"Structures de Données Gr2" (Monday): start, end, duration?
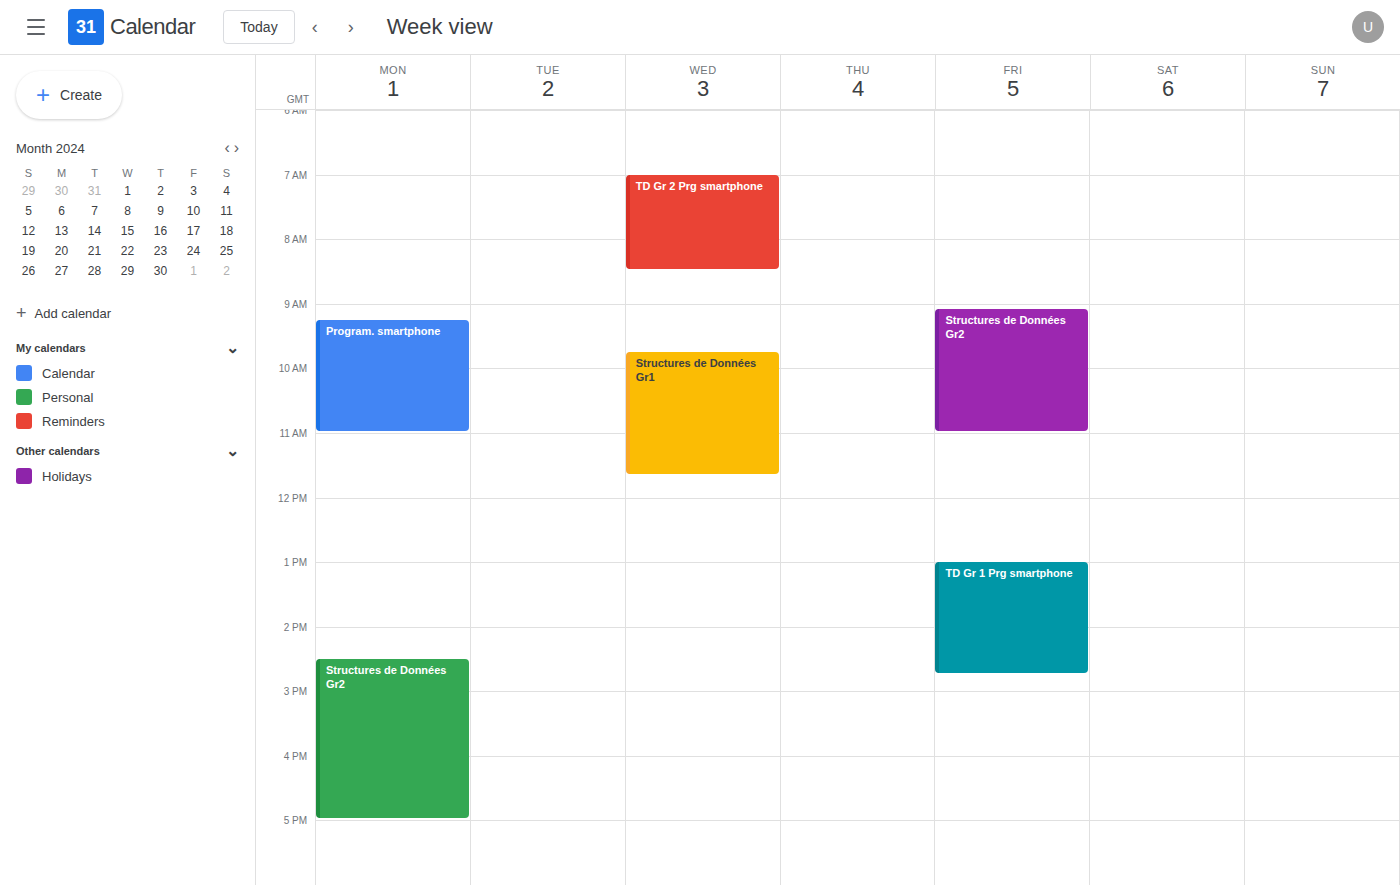
14:30 to 17:00, 2 hours 30 minutes